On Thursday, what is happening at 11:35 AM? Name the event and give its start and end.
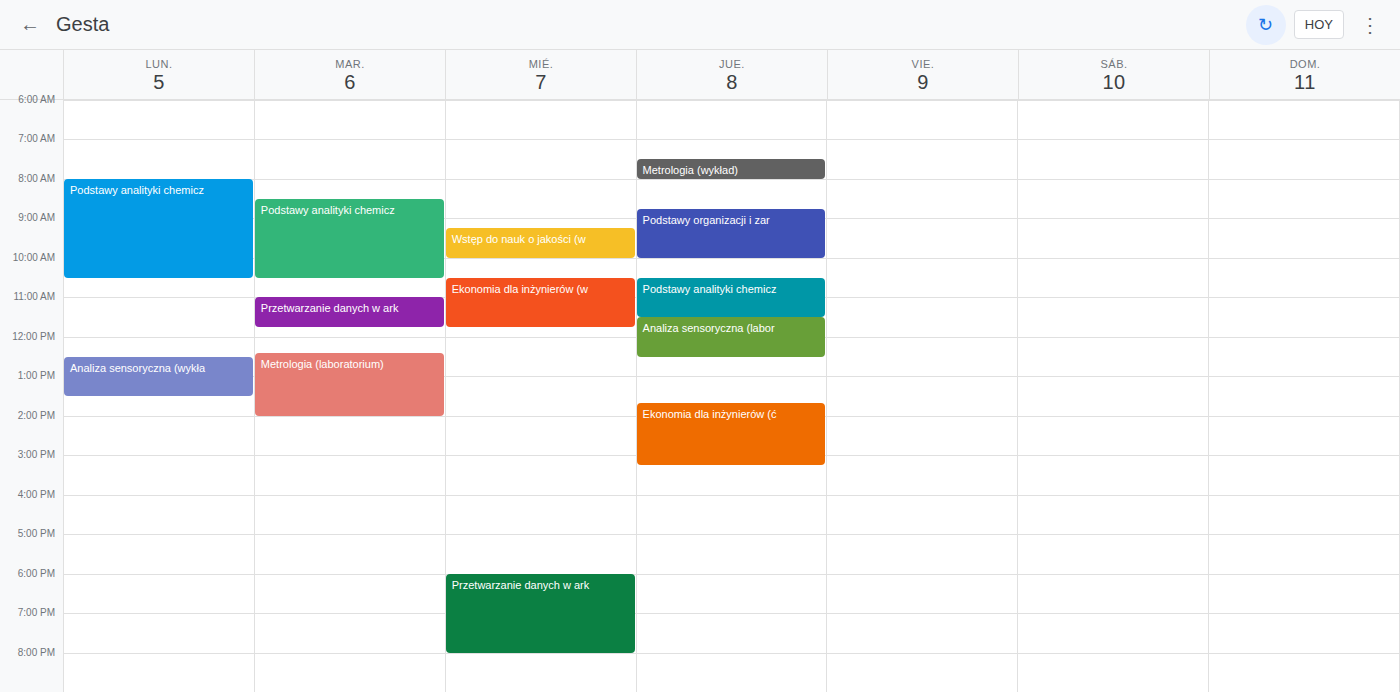
"Analiza sensoryczna (labor", 11:30 AM to 12:30 PM